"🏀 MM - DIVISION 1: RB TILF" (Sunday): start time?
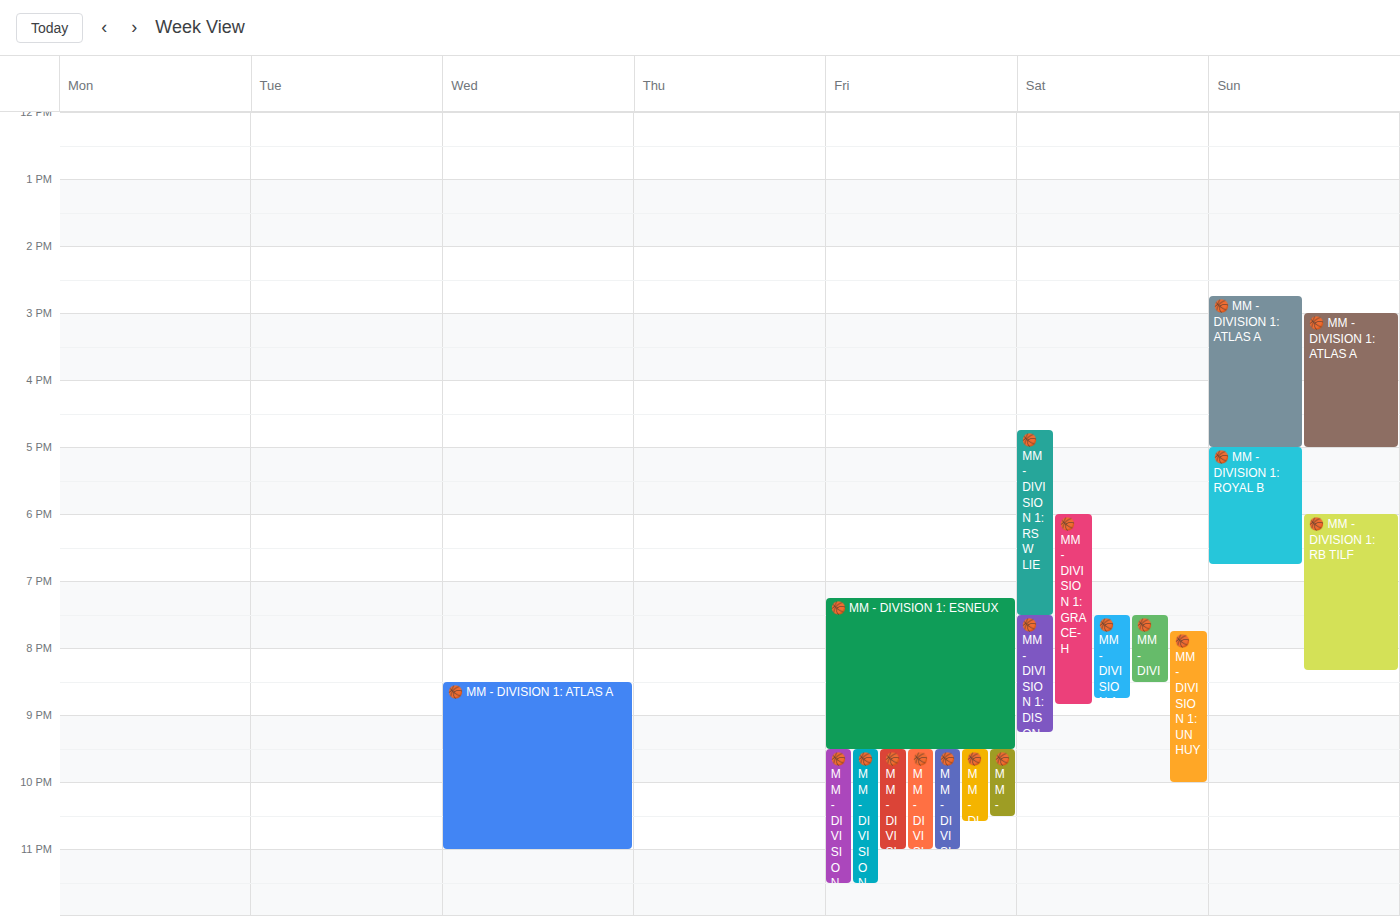
18:00